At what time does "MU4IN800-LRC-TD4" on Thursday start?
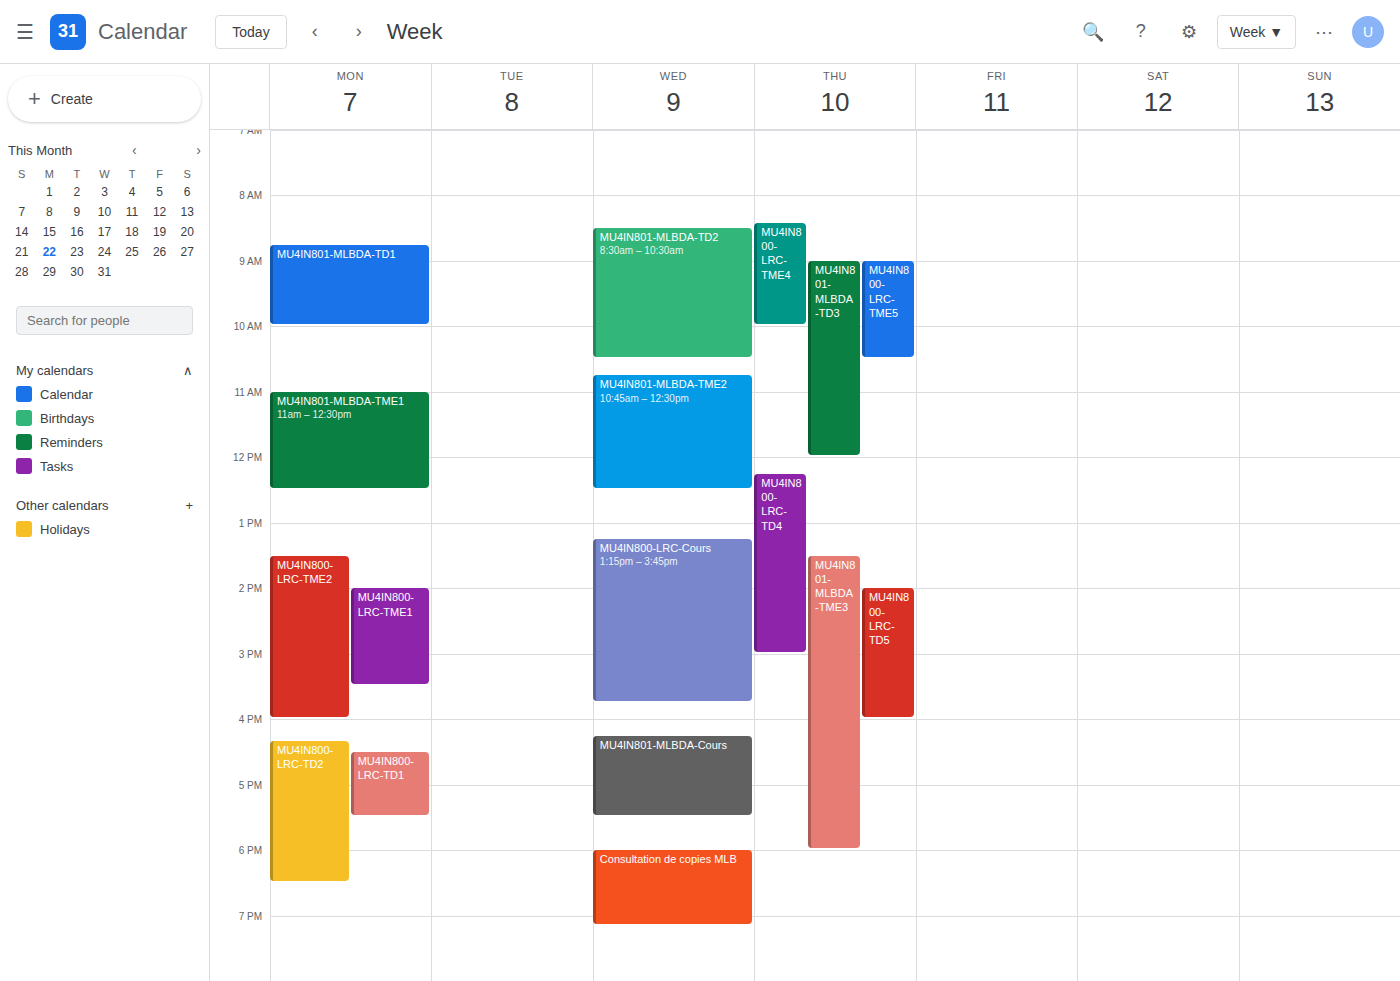
12:15 PM